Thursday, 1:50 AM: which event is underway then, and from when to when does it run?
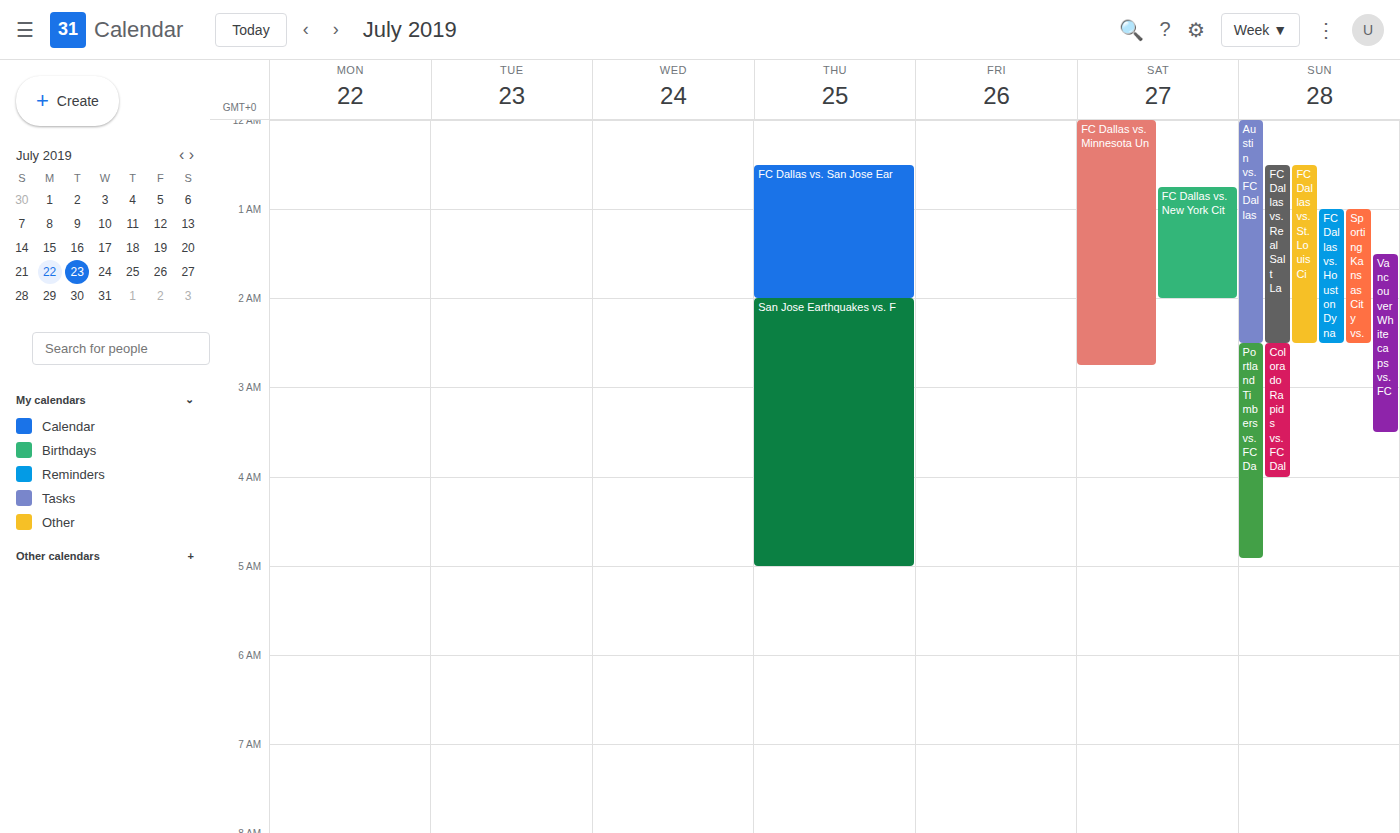
"FC Dallas vs. San Jose Ear", 12:30 AM to 2:00 AM